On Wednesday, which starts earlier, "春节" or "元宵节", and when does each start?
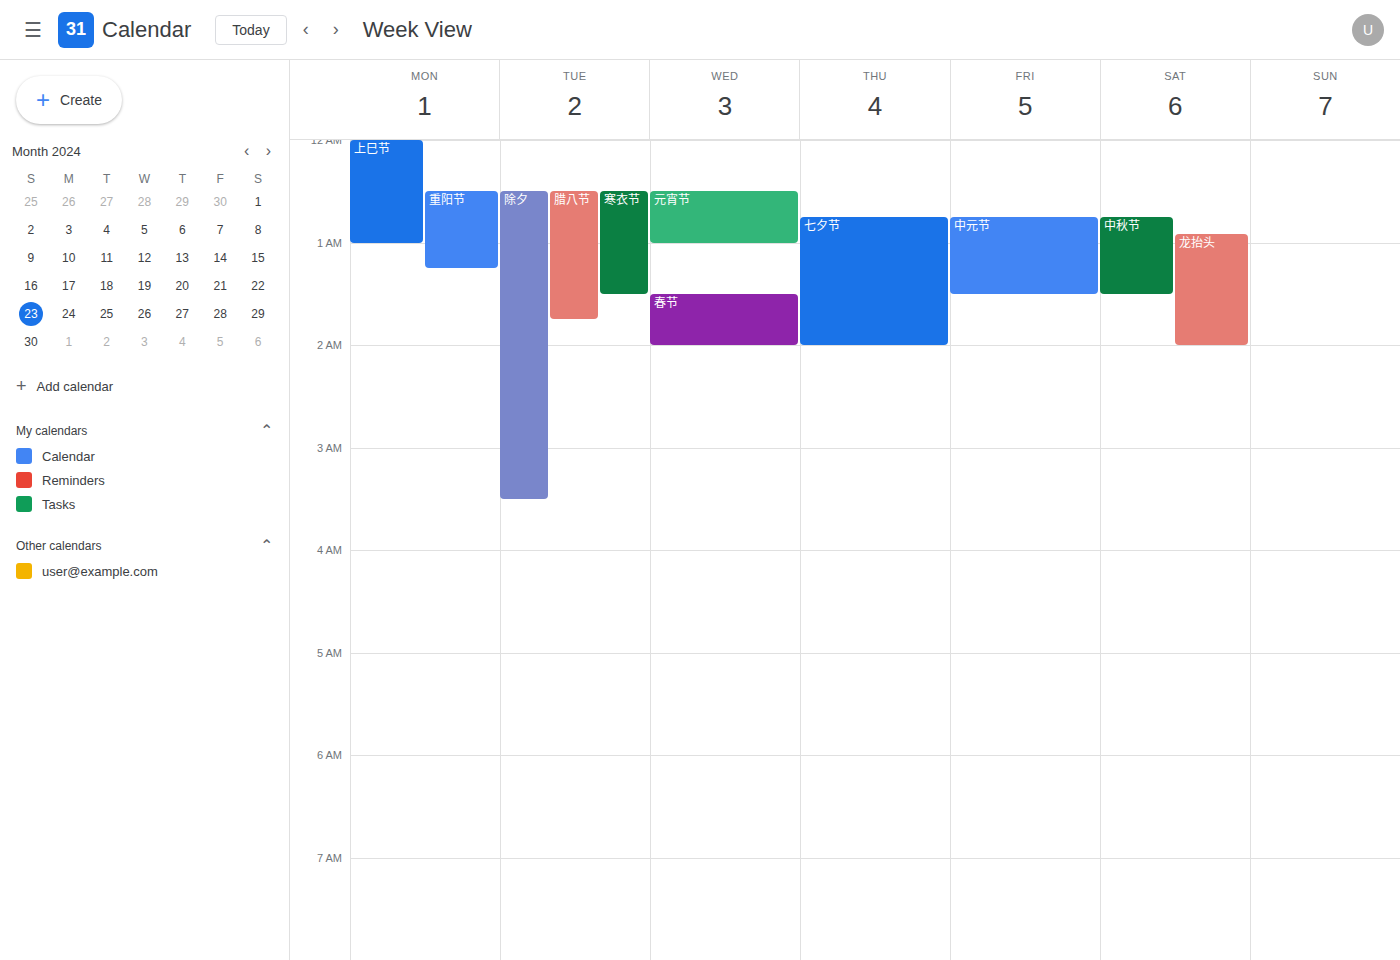
"元宵节" 12:30 AM; "春节" 1:30 AM.